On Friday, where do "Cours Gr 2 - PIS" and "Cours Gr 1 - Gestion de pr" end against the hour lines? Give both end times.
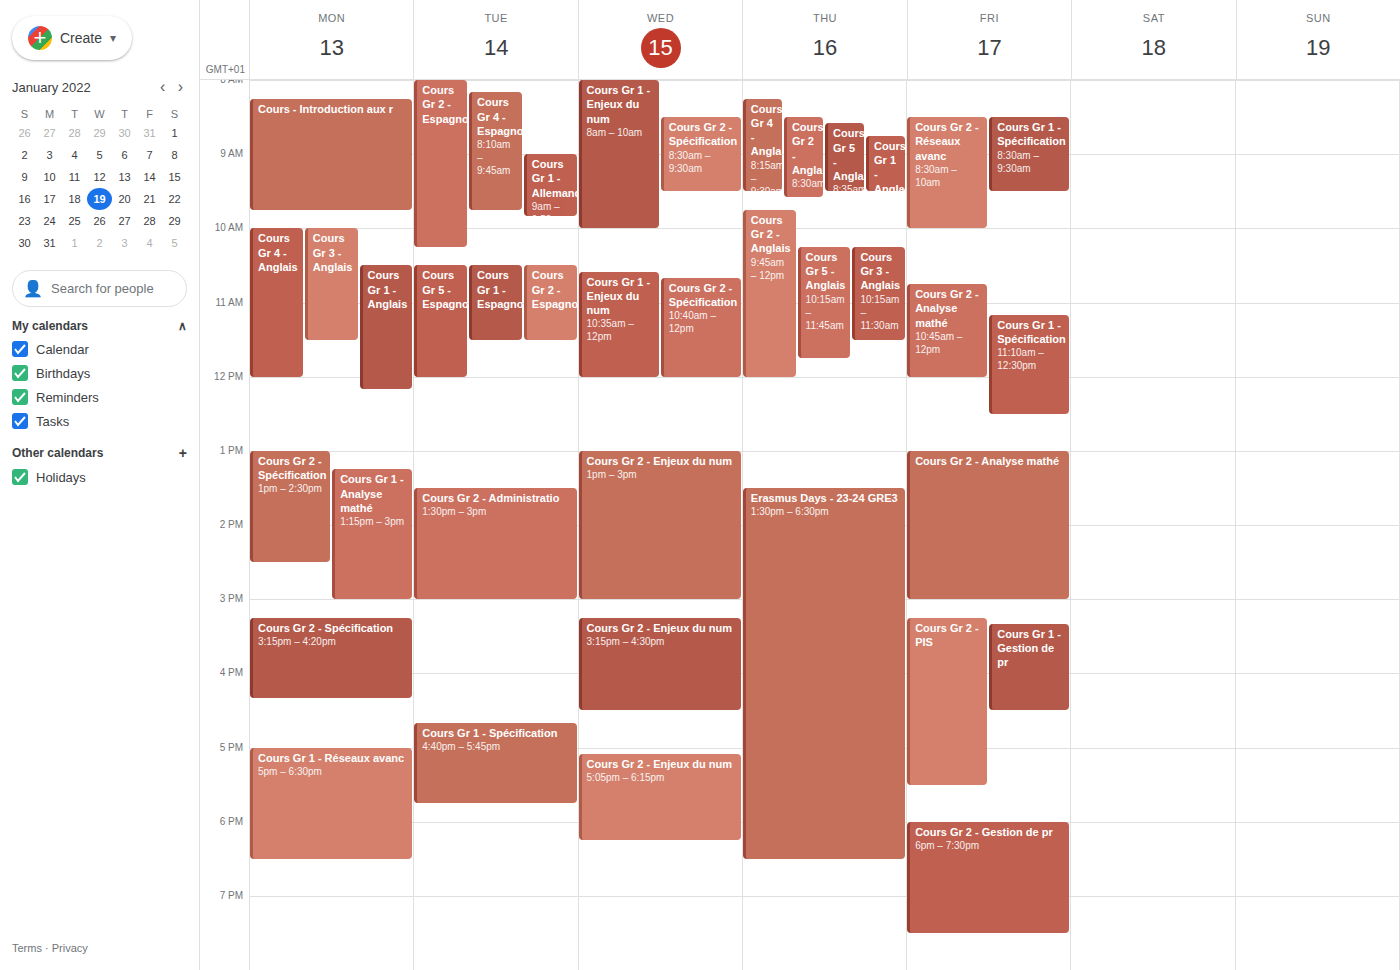
"Cours Gr 2 - PIS": 5:30 PM, halfway between the 5 PM and 6 PM lines. "Cours Gr 1 - Gestion de pr": 4:30 PM, halfway between the 4 PM and 5 PM lines.